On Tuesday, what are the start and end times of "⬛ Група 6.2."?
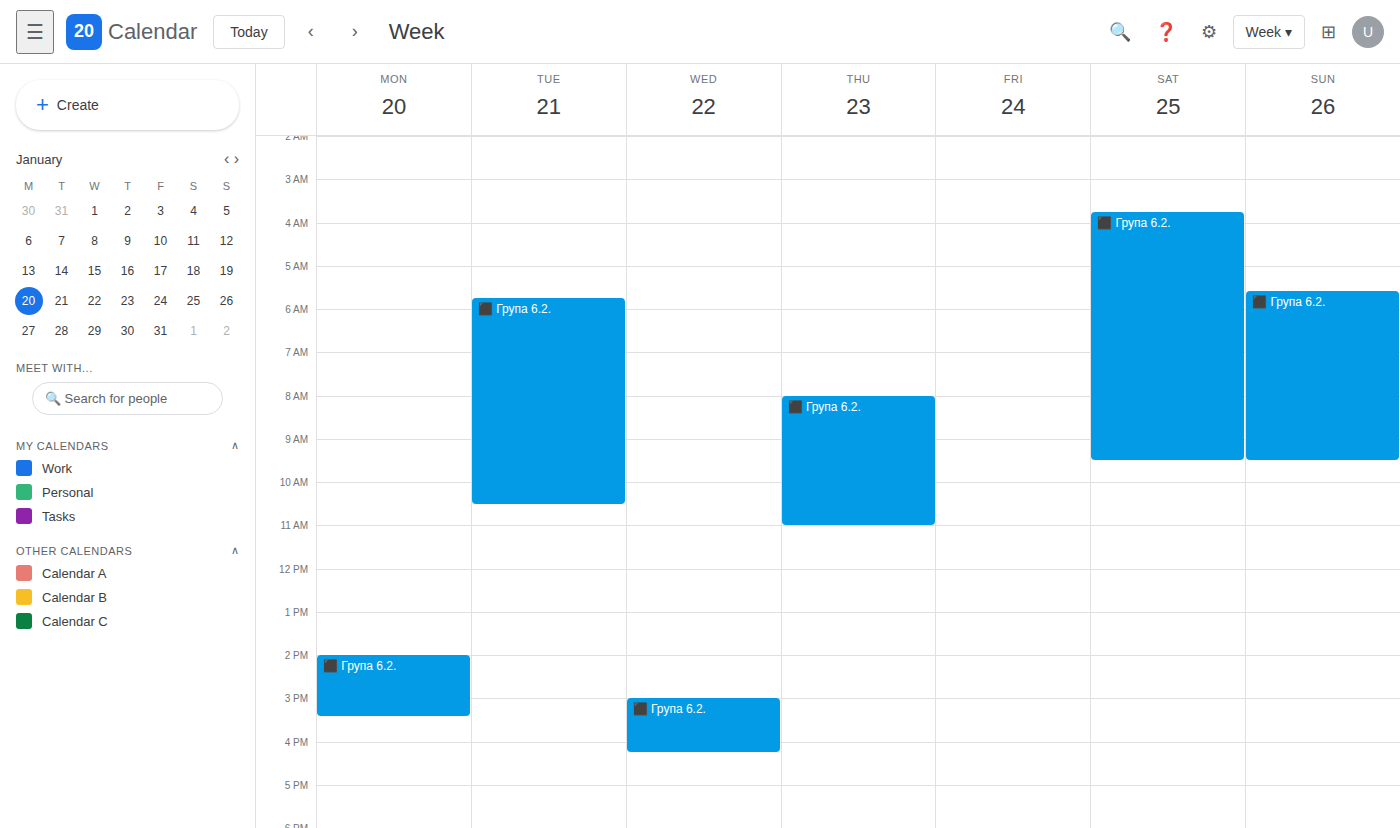
5:45 AM to 10:30 AM